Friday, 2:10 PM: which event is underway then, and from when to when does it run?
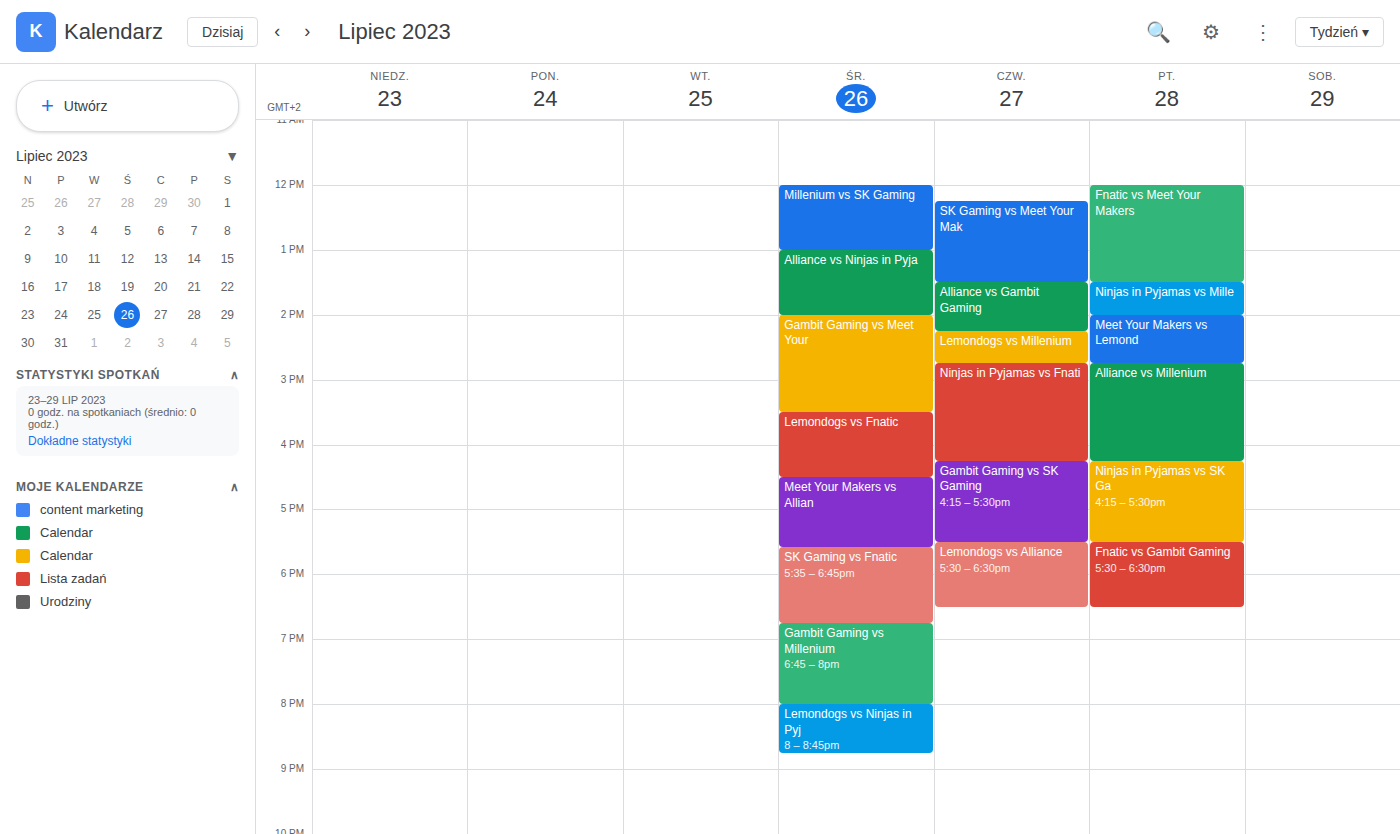
"Meet Your Makers vs Lemond", 2:00 PM to 2:45 PM